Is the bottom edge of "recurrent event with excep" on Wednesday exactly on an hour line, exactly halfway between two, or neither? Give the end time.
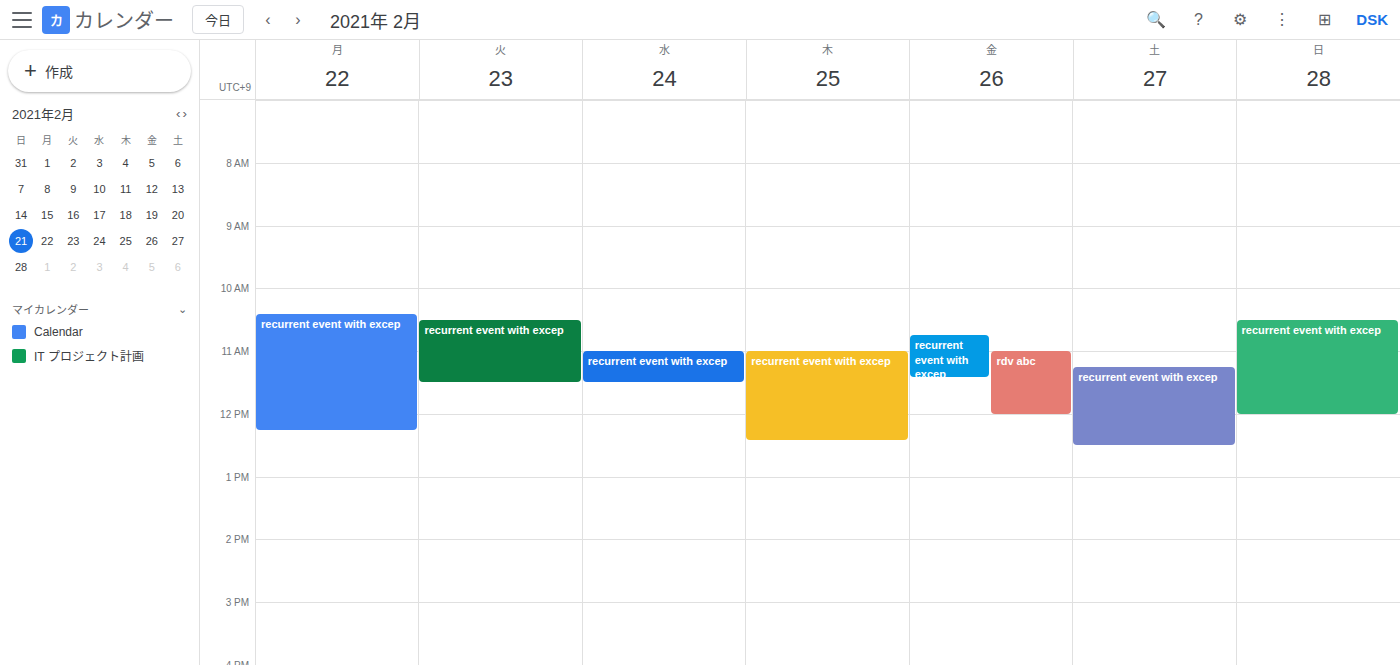
11:30 AM -- halfway between the 11 AM and 12 PM lines.